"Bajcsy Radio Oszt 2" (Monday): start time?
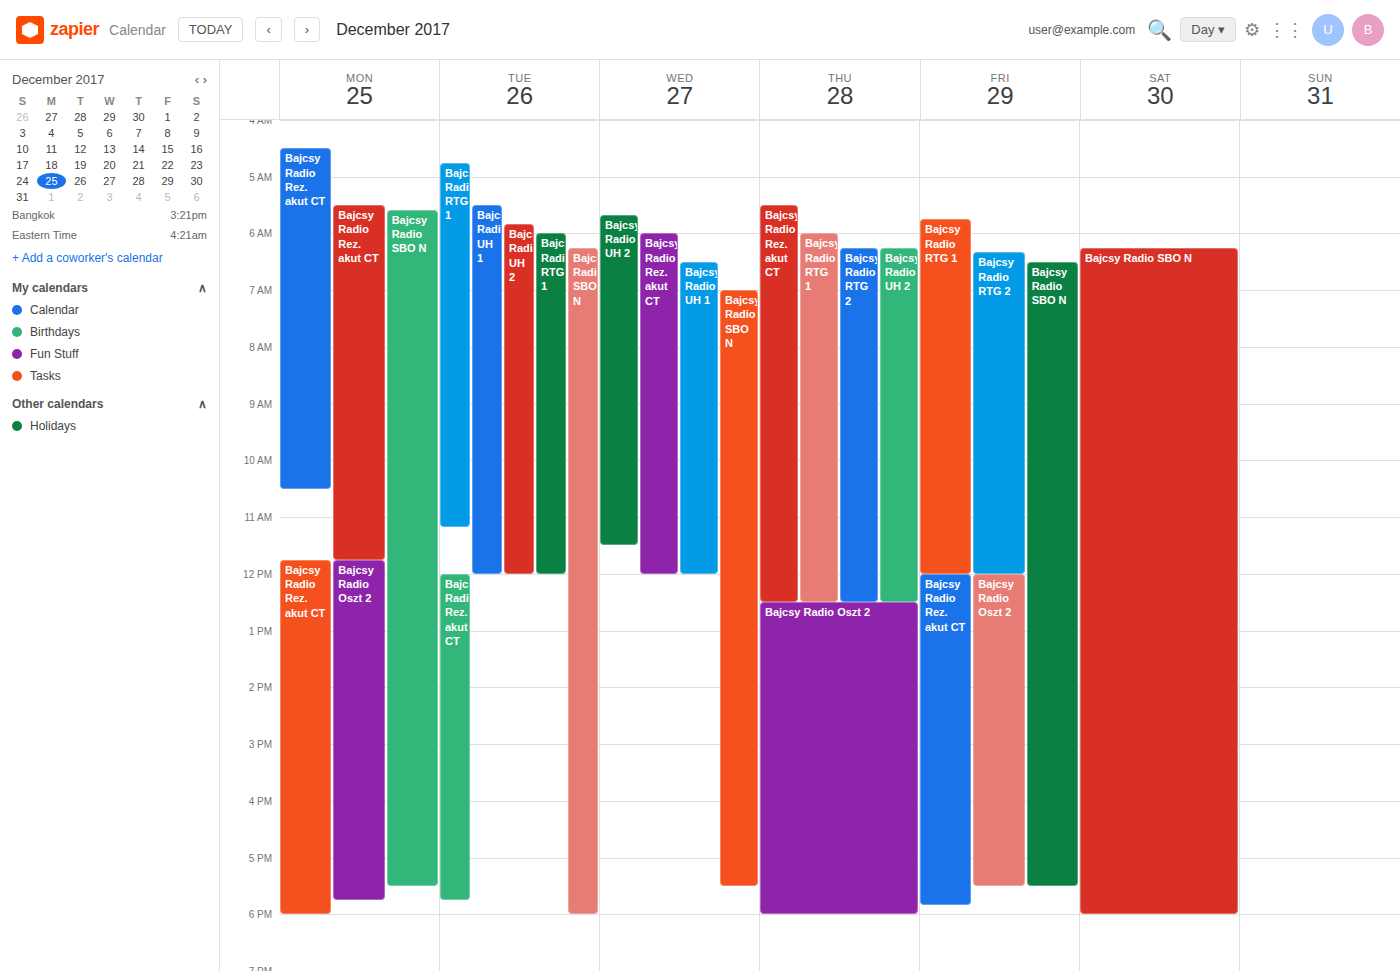
11:45 AM